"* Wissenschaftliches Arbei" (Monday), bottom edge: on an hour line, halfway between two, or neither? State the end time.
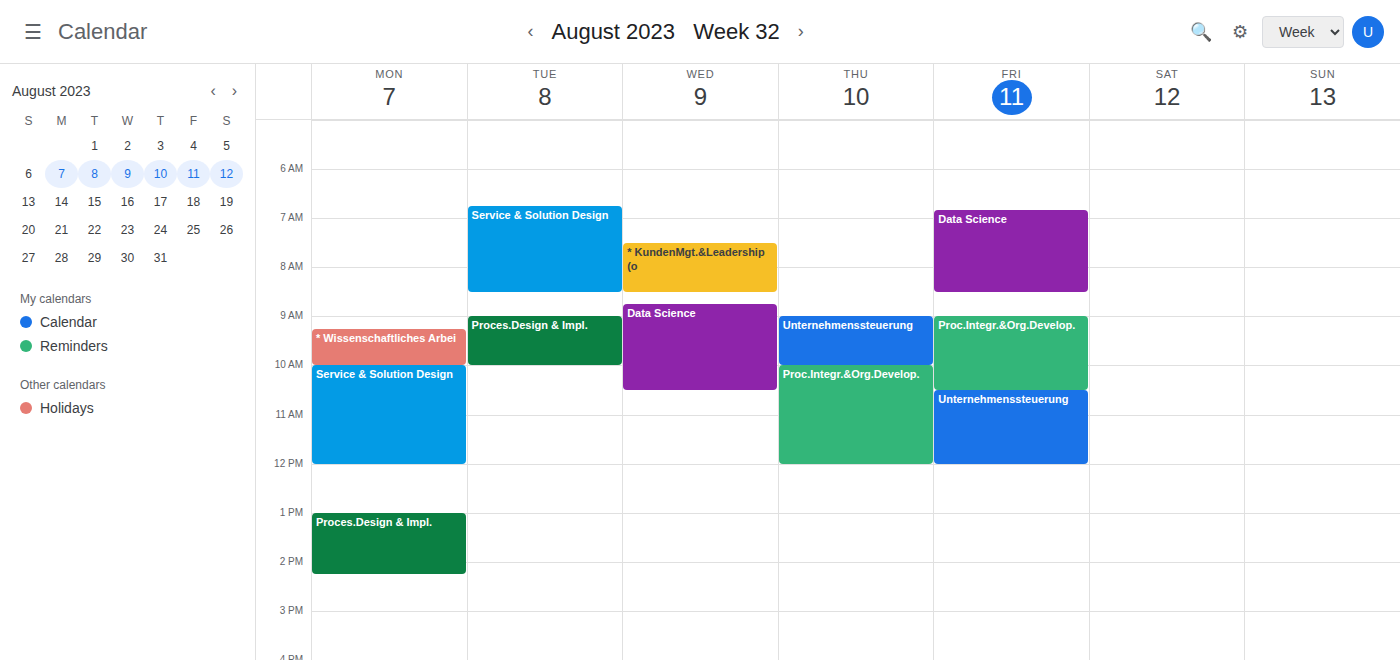
10:00 AM -- exactly on the 10 AM line.